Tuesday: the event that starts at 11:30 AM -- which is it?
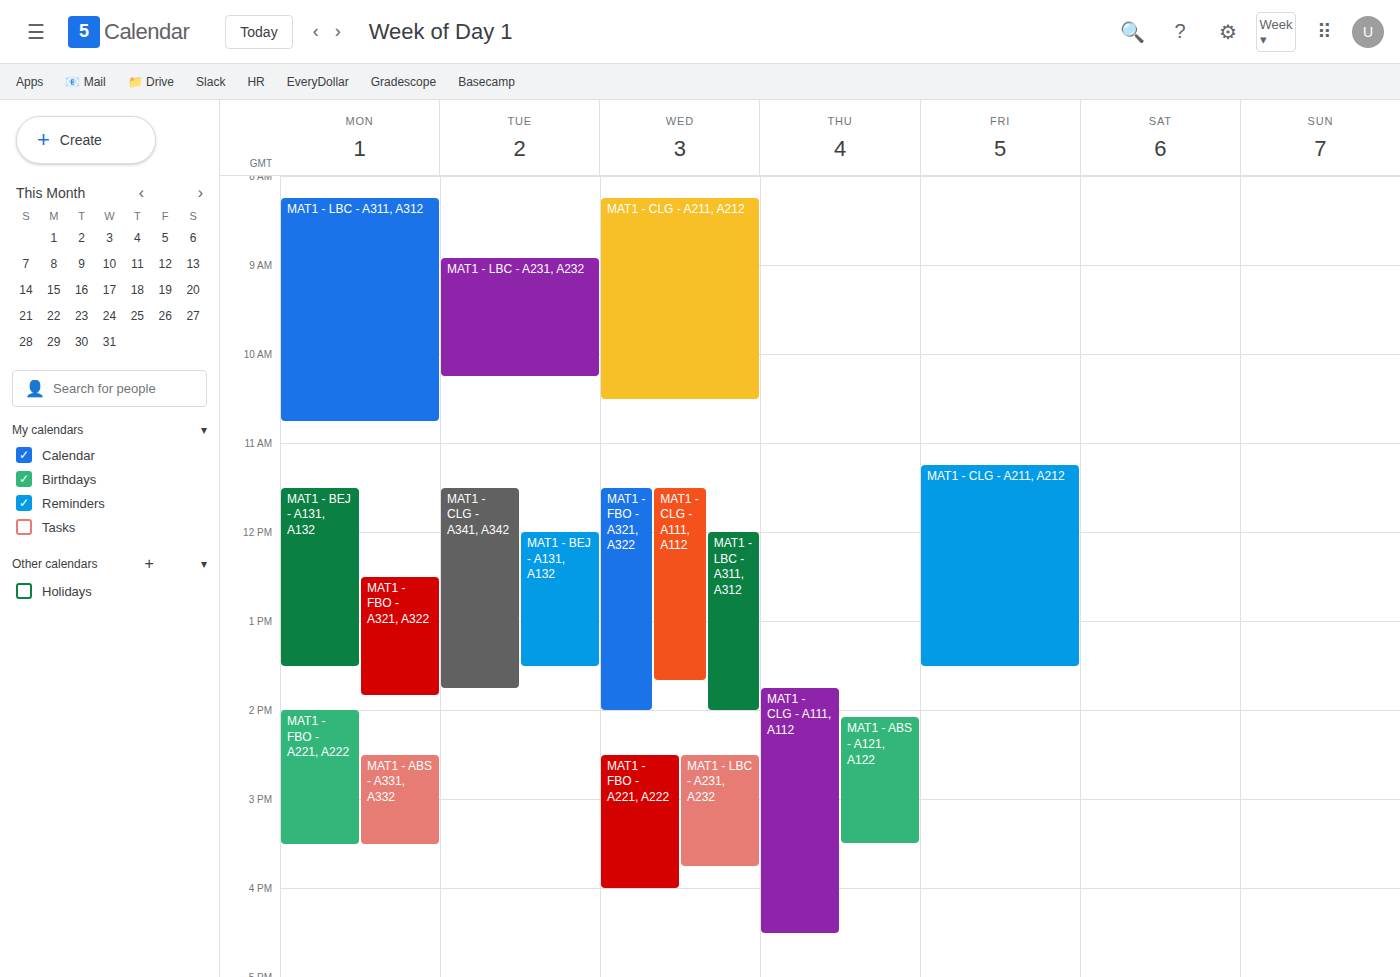
"MAT1 - CLG - A341, A342"